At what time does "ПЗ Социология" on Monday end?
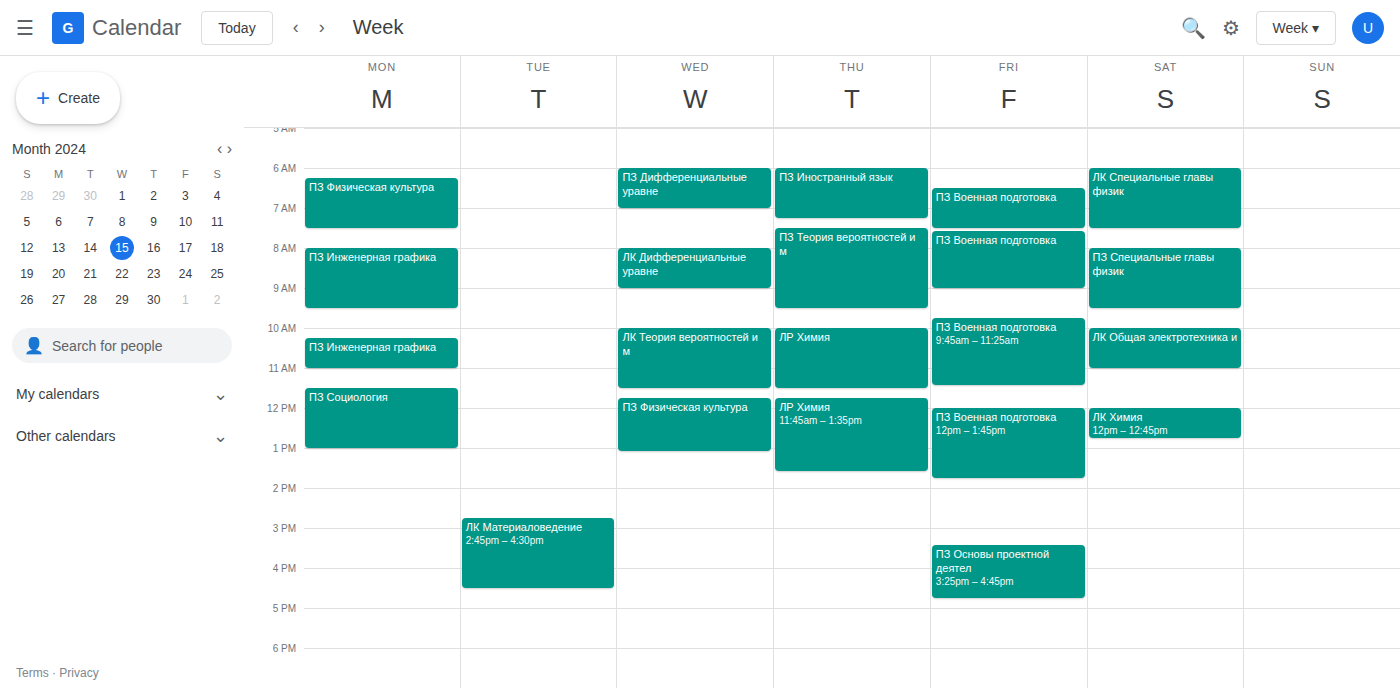
13:00